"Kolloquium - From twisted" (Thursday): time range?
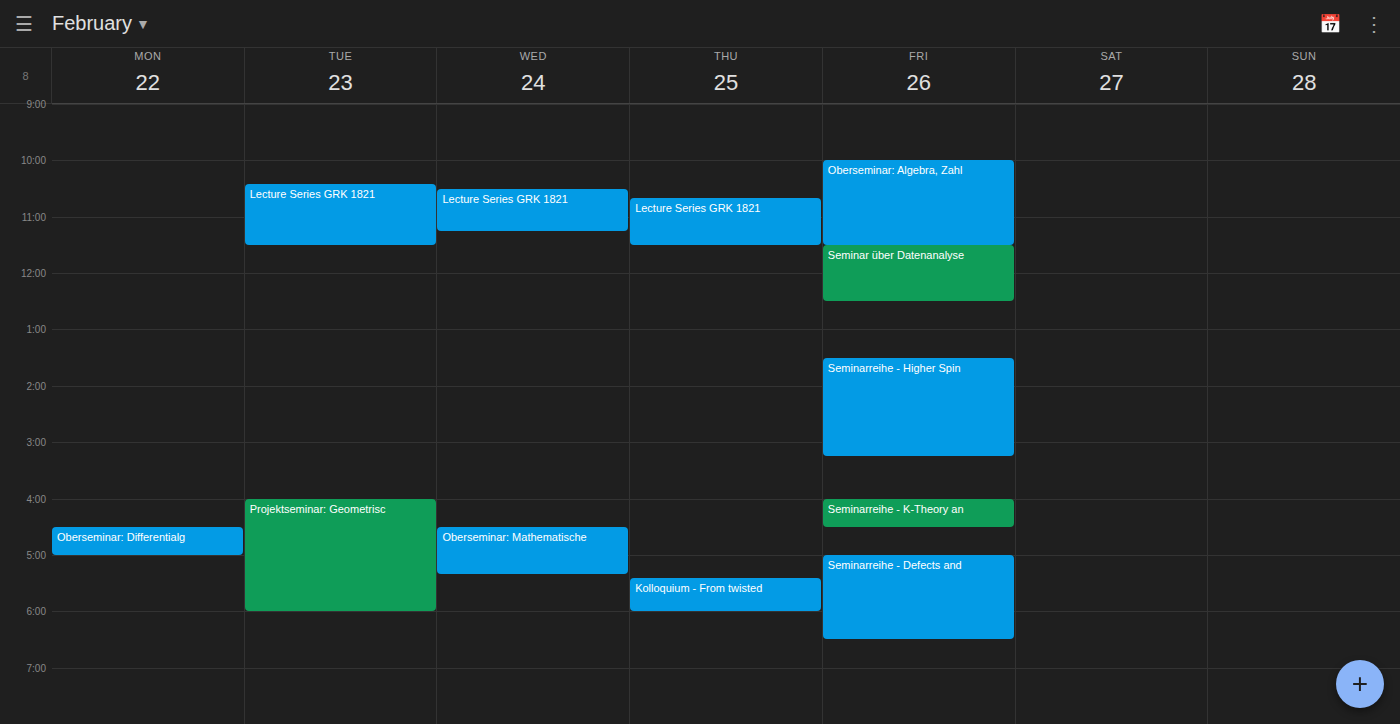
5:25 PM to 6:00 PM